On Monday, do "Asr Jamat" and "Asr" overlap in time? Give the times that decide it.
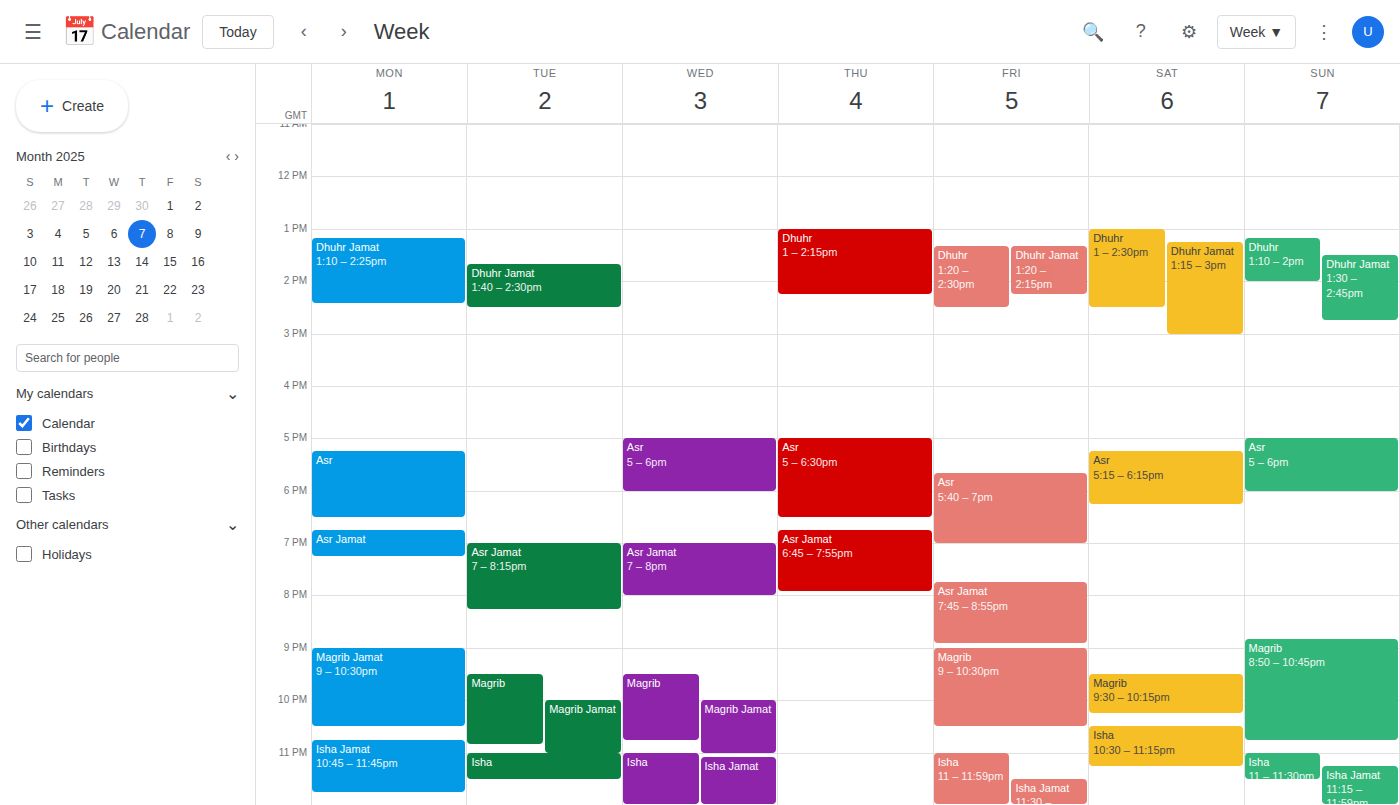
"Asr" ends at 18:30 and "Asr Jamat" starts at 18:45 -- no overlap.